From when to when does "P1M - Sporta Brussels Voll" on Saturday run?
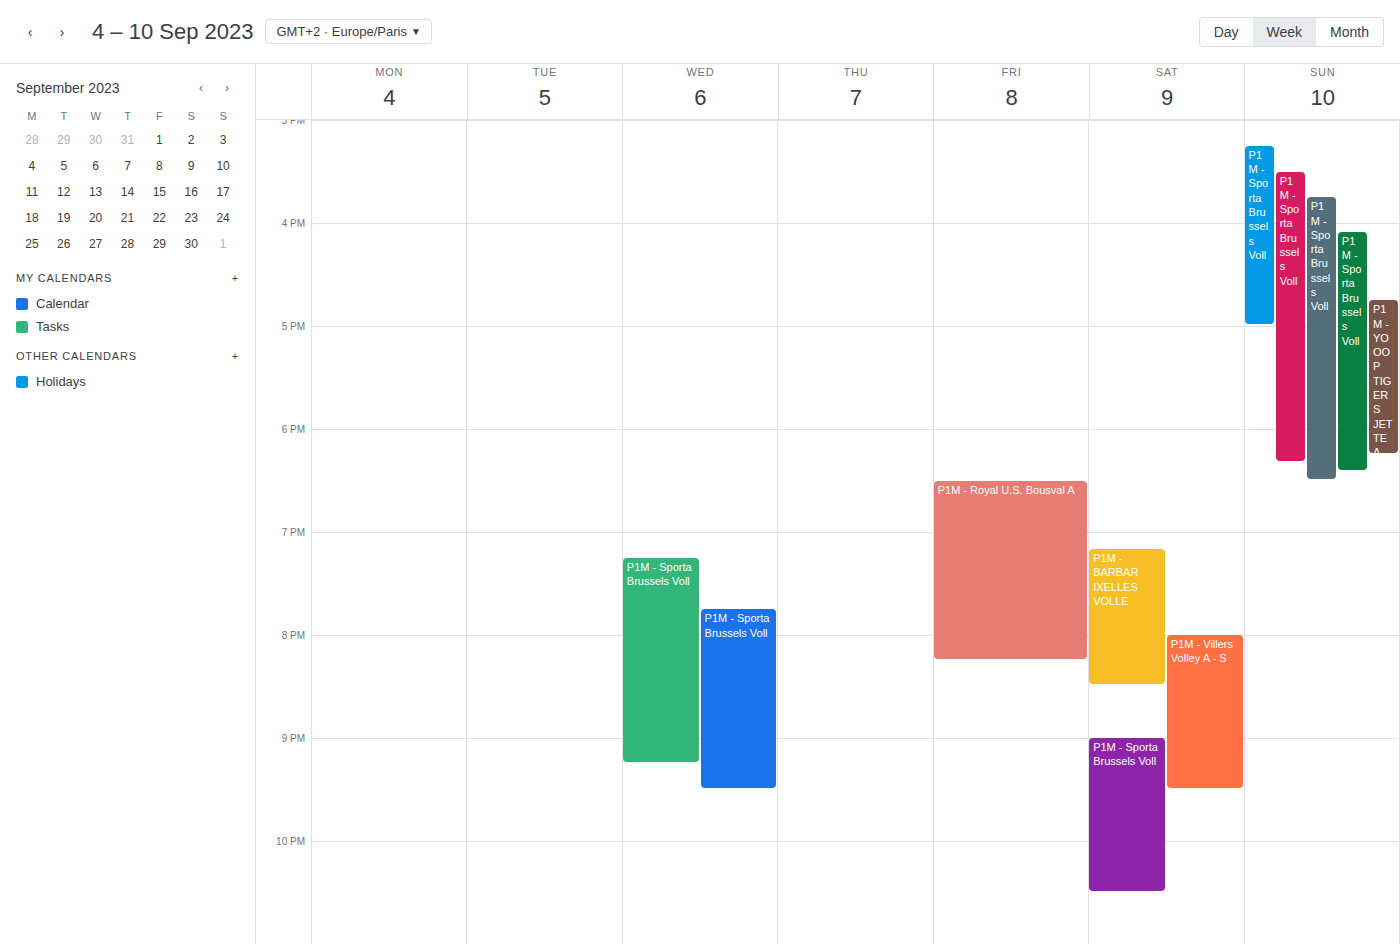
9:00 PM to 10:30 PM